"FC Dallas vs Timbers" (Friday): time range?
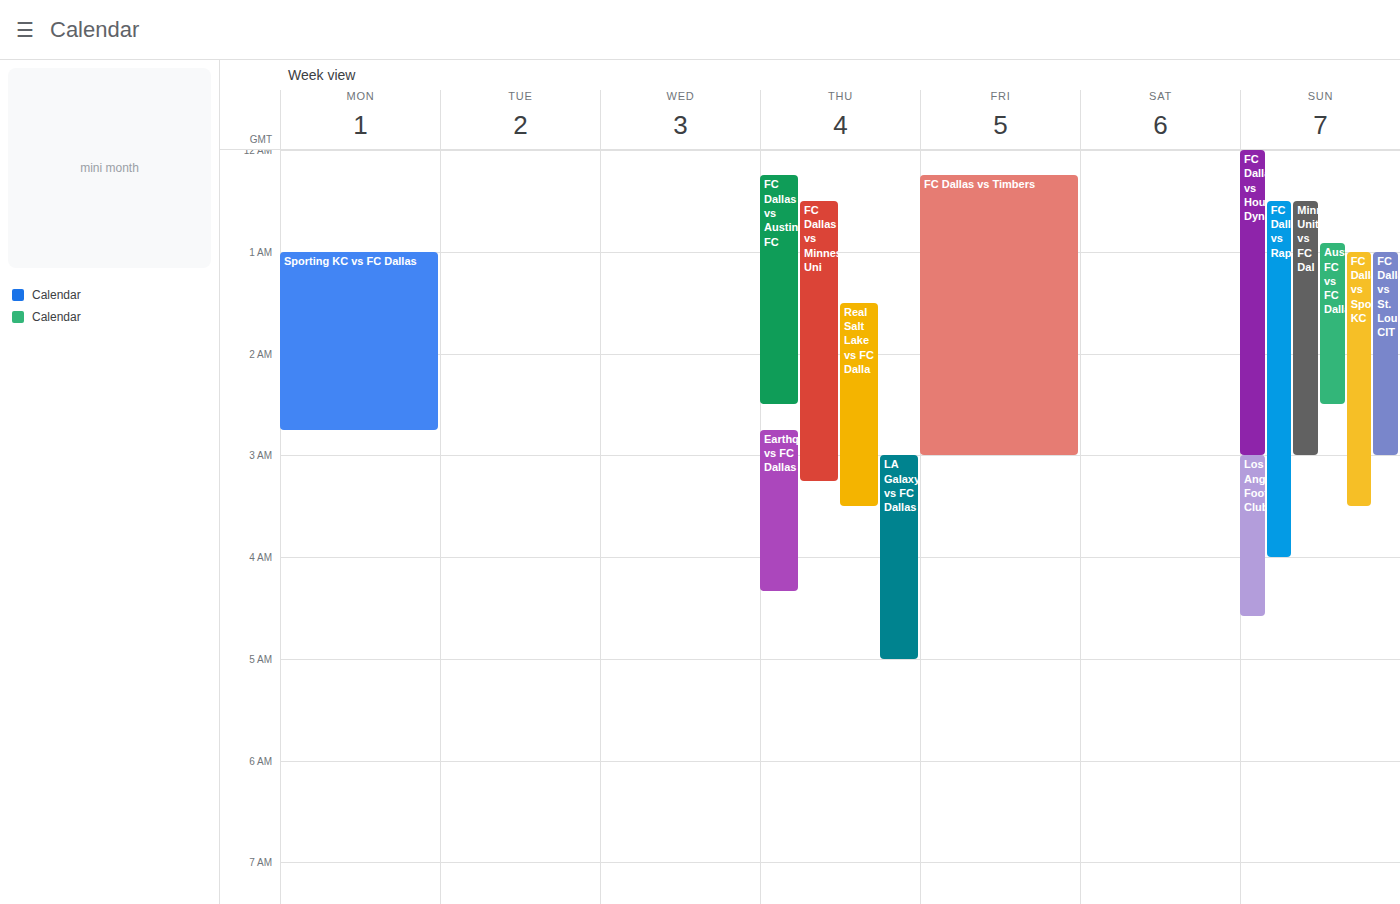
00:15 to 03:00